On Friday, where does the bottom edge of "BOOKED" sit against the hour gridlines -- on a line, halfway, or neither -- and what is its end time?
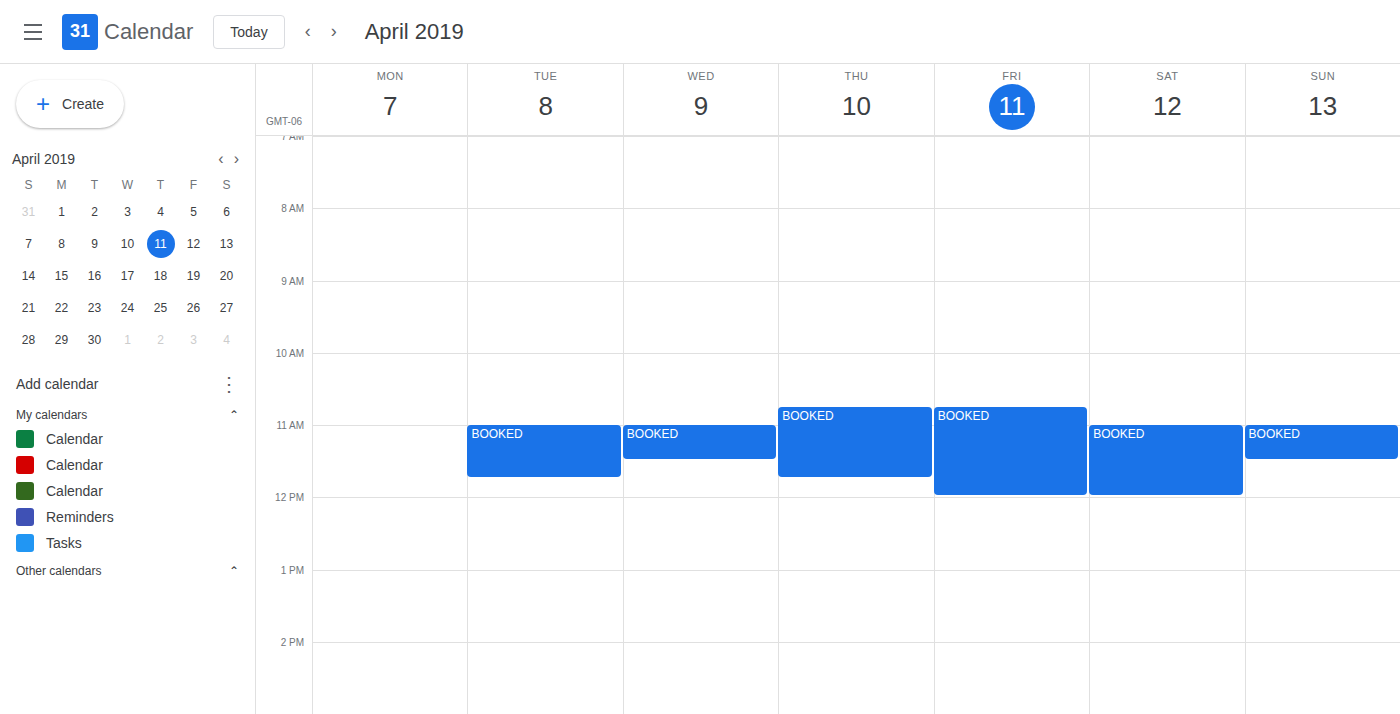
12:00 PM -- exactly on the 12 PM line.